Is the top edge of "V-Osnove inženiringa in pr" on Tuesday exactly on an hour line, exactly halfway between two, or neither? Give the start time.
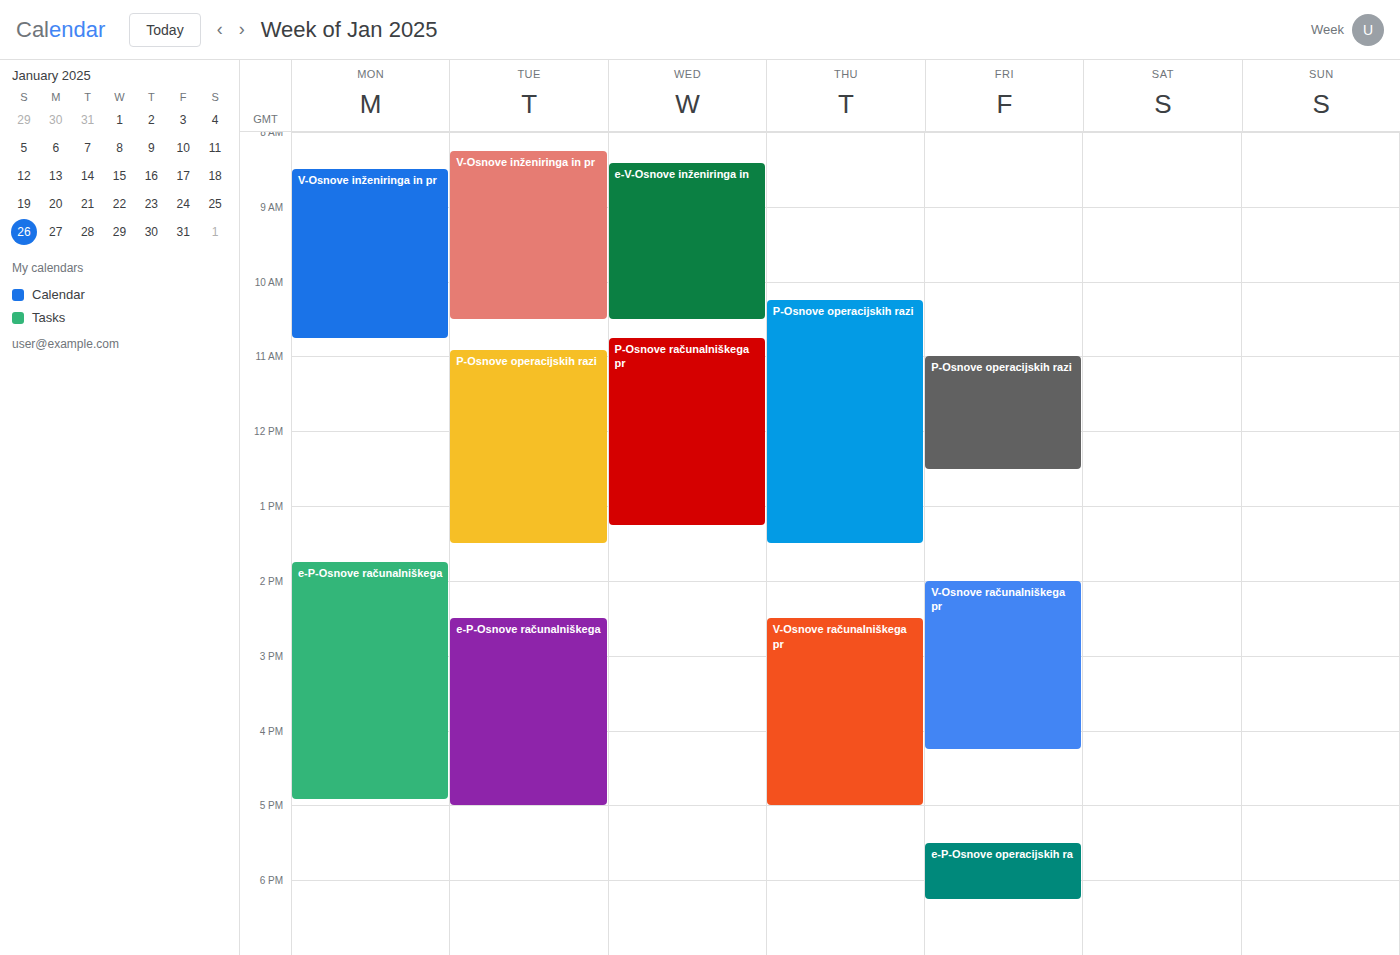
8:15 AM -- neither: a quarter of the way from the 8 AM line to the 9 AM line.